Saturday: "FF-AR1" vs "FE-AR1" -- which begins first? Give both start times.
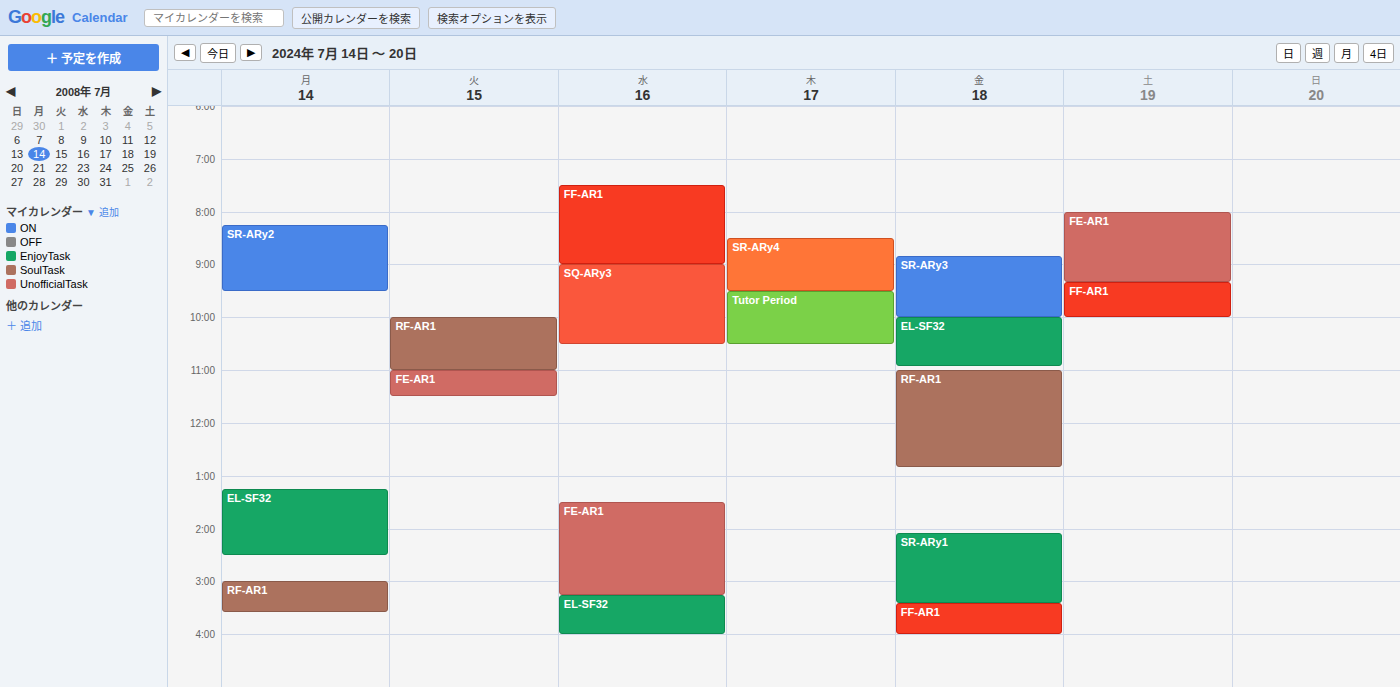
"FE-AR1" 08:00; "FF-AR1" 09:20.